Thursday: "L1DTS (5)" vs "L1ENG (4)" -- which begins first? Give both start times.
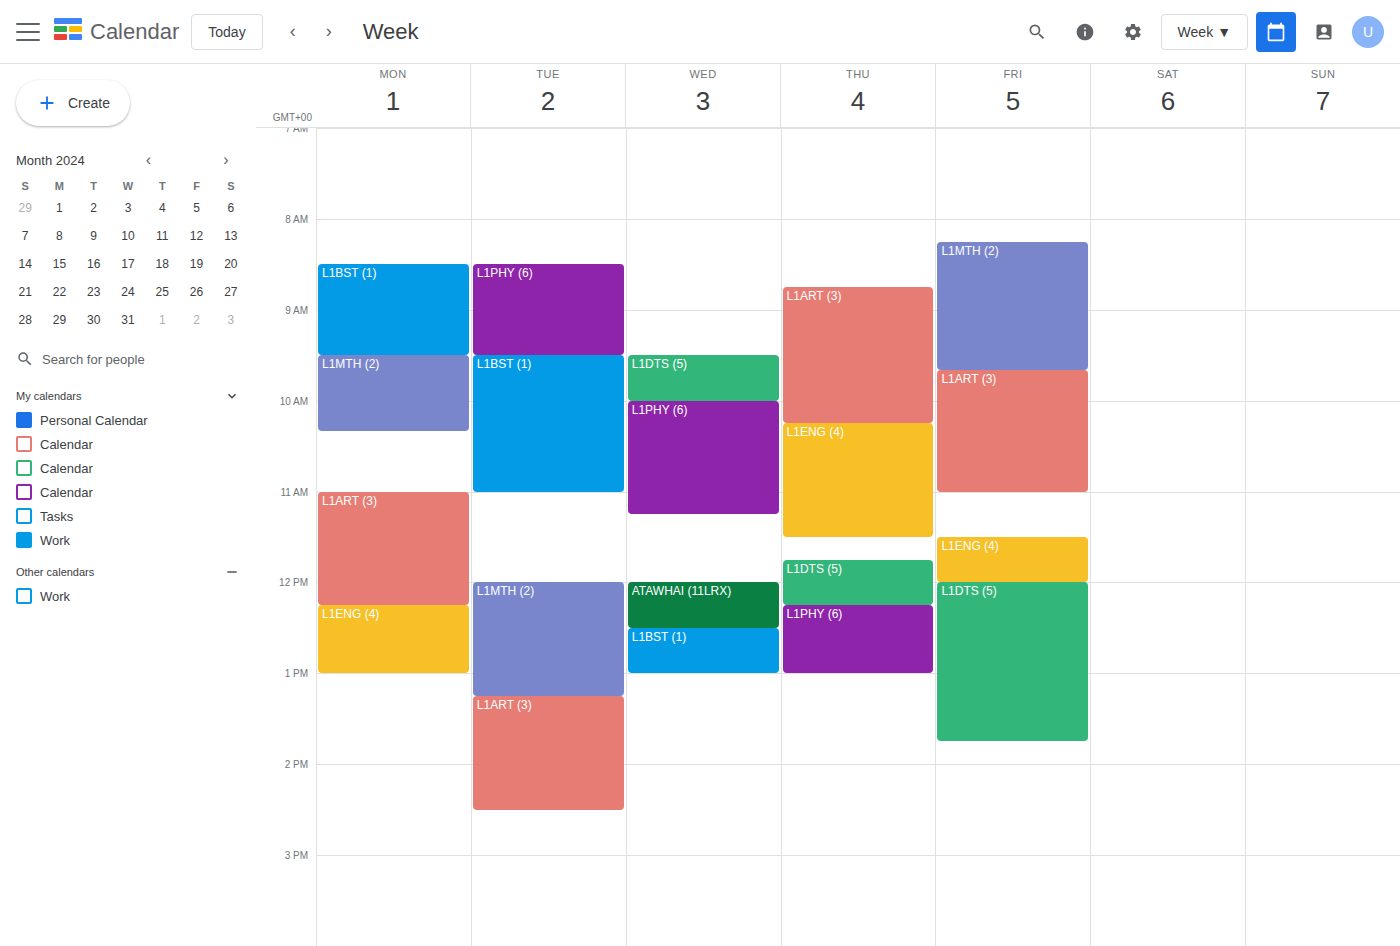
"L1ENG (4)" 10:15 AM; "L1DTS (5)" 11:45 AM.